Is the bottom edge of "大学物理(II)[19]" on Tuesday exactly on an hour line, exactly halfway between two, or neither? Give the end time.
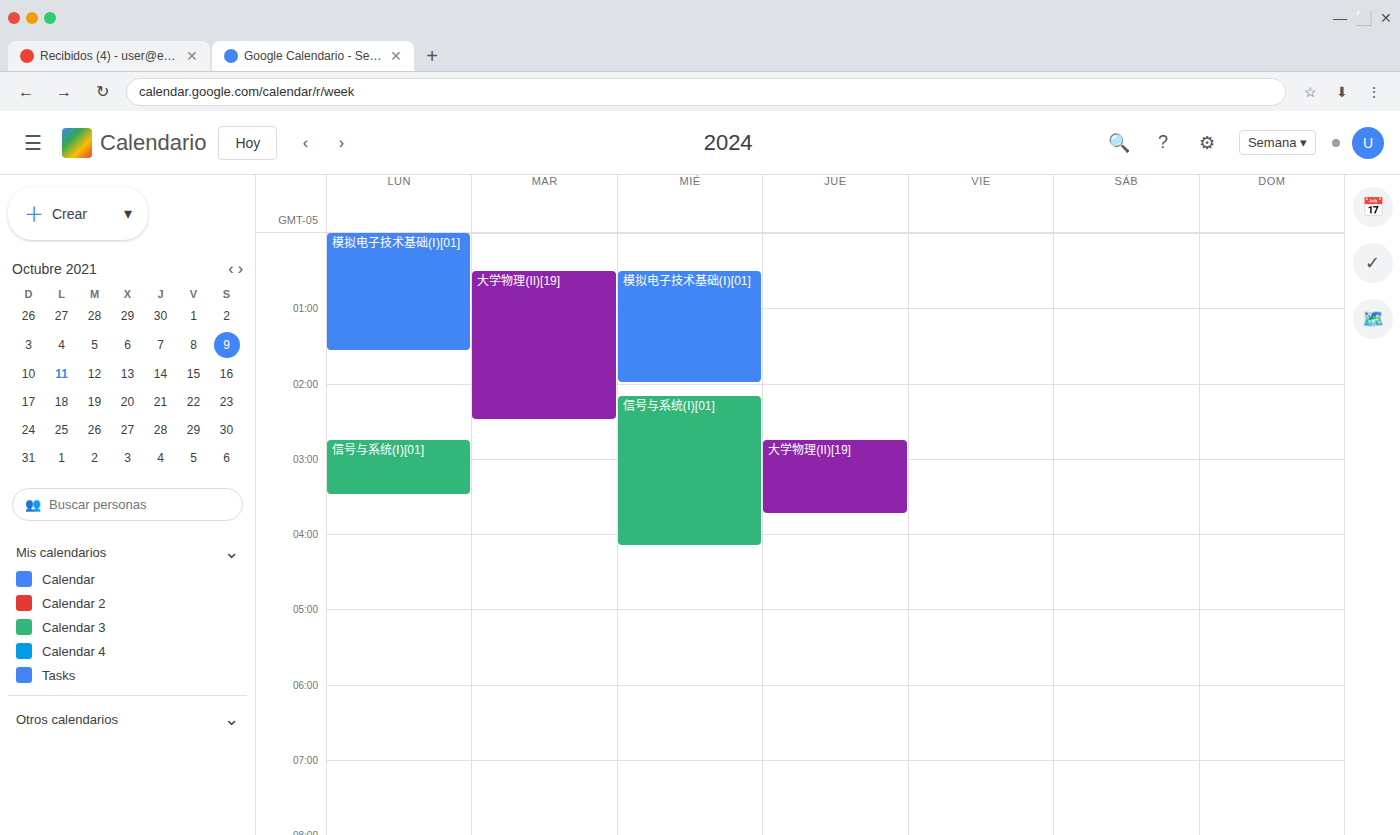
2:30 AM -- halfway between the 2 AM and 3 AM lines.